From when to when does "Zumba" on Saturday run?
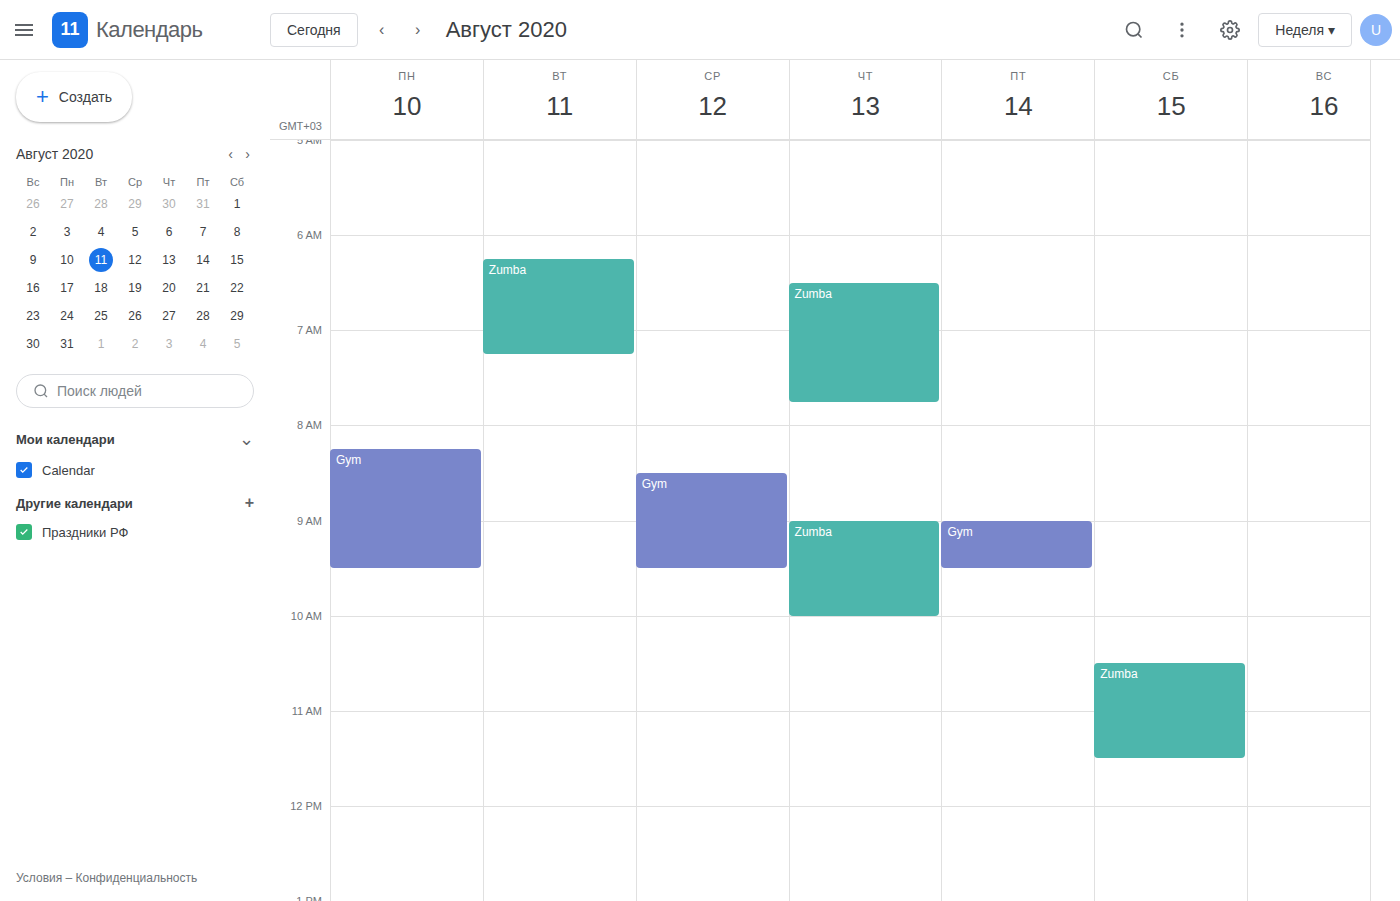
10:30 AM to 11:30 AM